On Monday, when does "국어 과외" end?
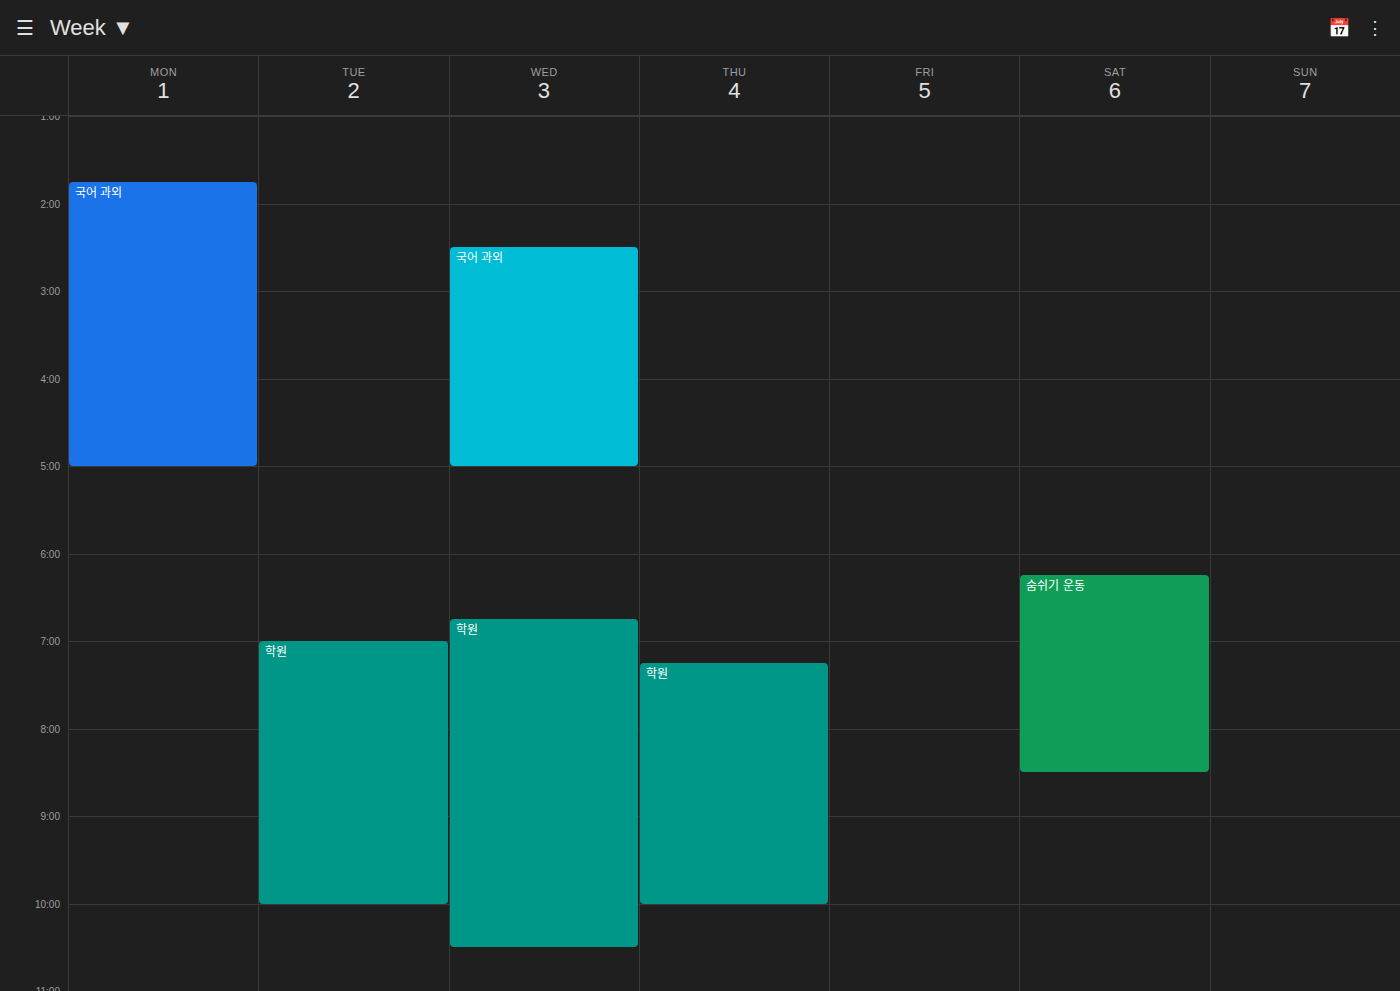
5:00 PM